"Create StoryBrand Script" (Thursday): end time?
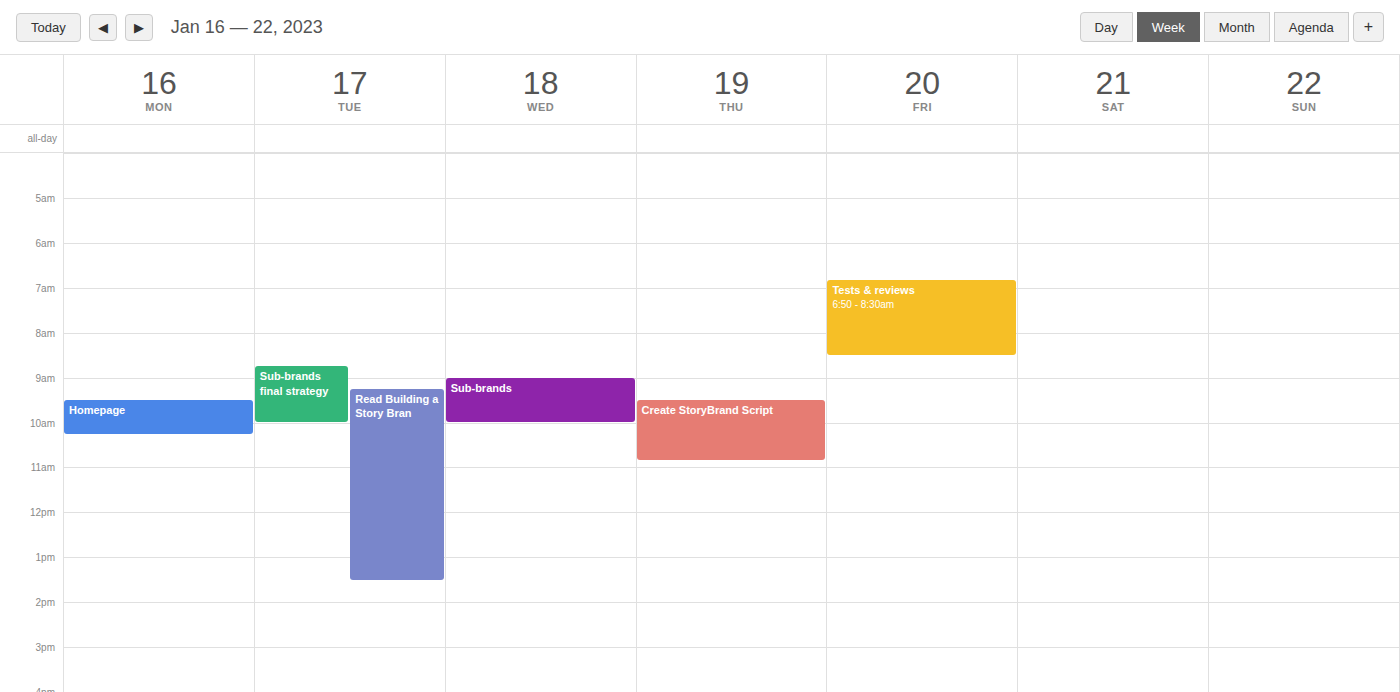
10:50 AM